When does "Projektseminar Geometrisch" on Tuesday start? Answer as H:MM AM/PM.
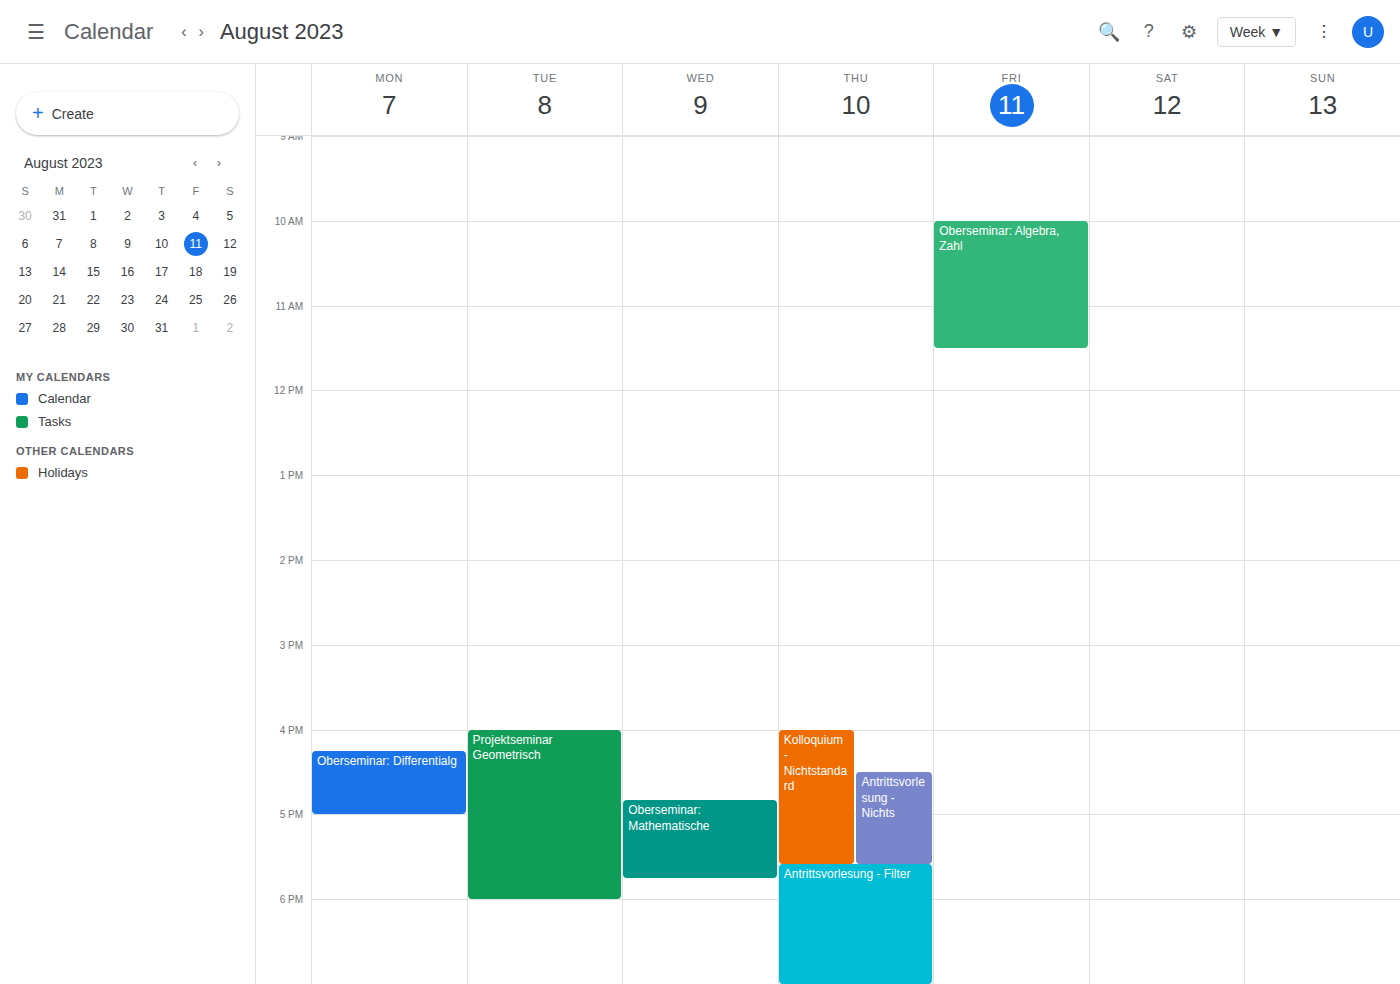
4:00 PM